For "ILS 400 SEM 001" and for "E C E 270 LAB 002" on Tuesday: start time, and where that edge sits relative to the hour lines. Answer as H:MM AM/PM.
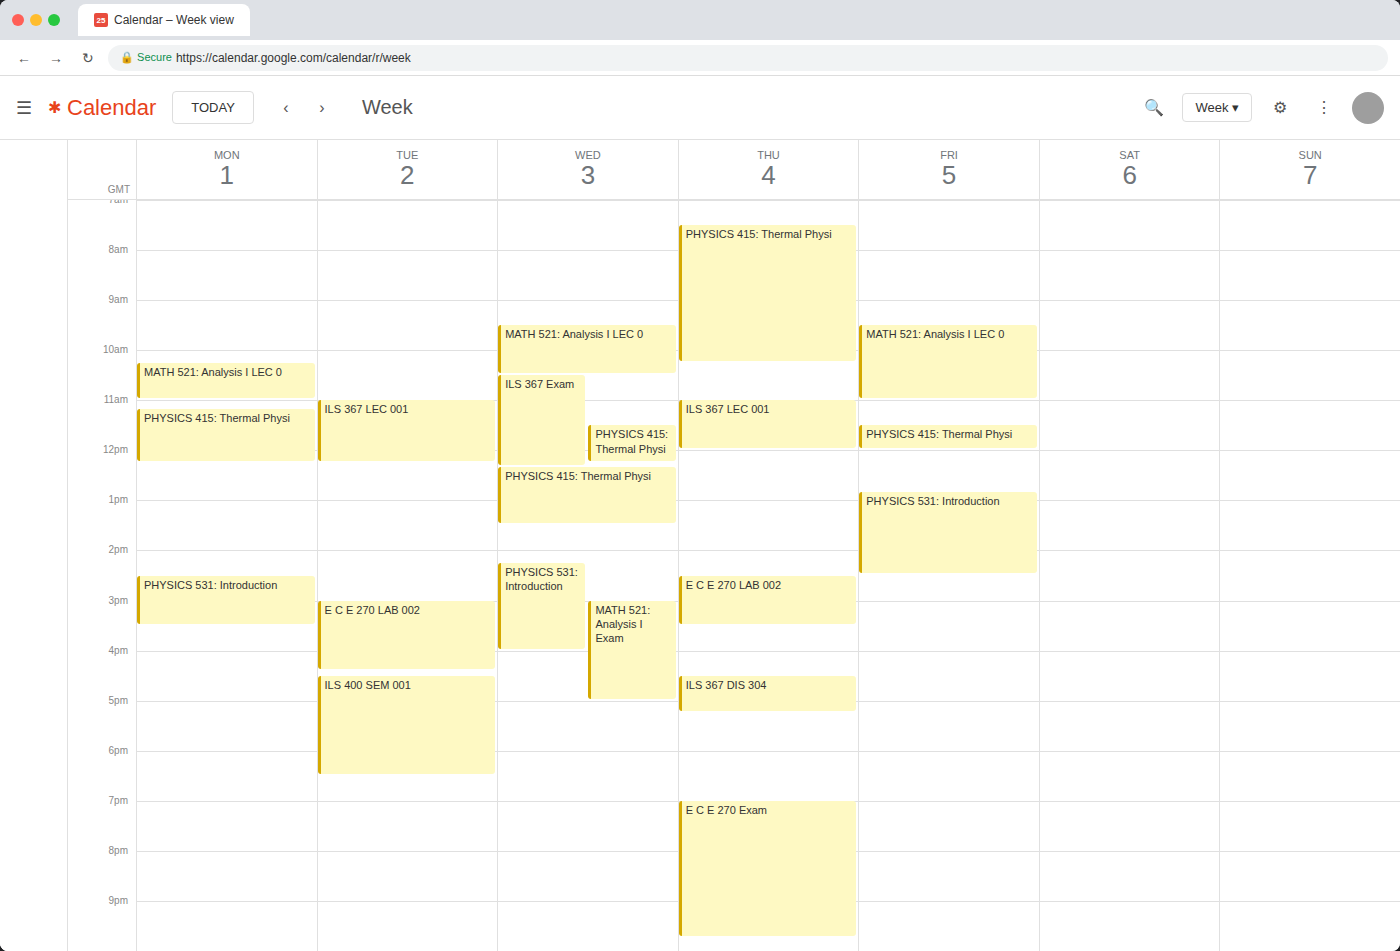
"ILS 400 SEM 001": 4:30 PM, halfway between the 4 PM and 5 PM lines. "E C E 270 LAB 002": 3:00 PM, exactly on the 3 PM line.